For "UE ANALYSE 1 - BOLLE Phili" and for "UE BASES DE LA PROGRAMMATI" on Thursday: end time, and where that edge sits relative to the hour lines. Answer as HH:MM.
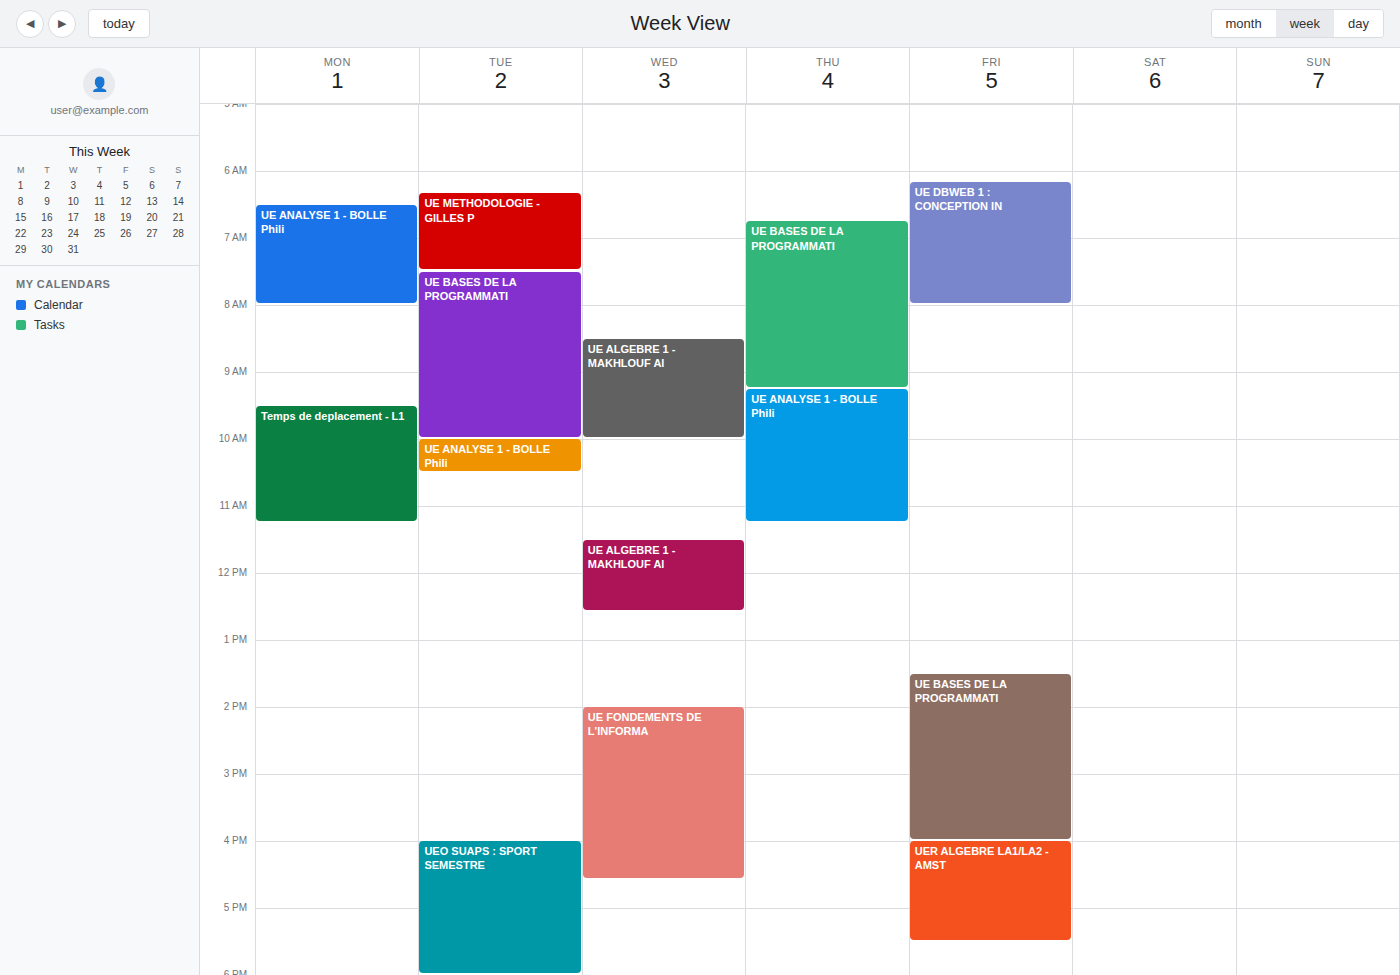
"UE ANALYSE 1 - BOLLE Phili": 11:15, neither: a quarter of the way from the 11:00 line to the 12:00 line. "UE BASES DE LA PROGRAMMATI": 09:15, neither: a quarter of the way from the 09:00 line to the 10:00 line.